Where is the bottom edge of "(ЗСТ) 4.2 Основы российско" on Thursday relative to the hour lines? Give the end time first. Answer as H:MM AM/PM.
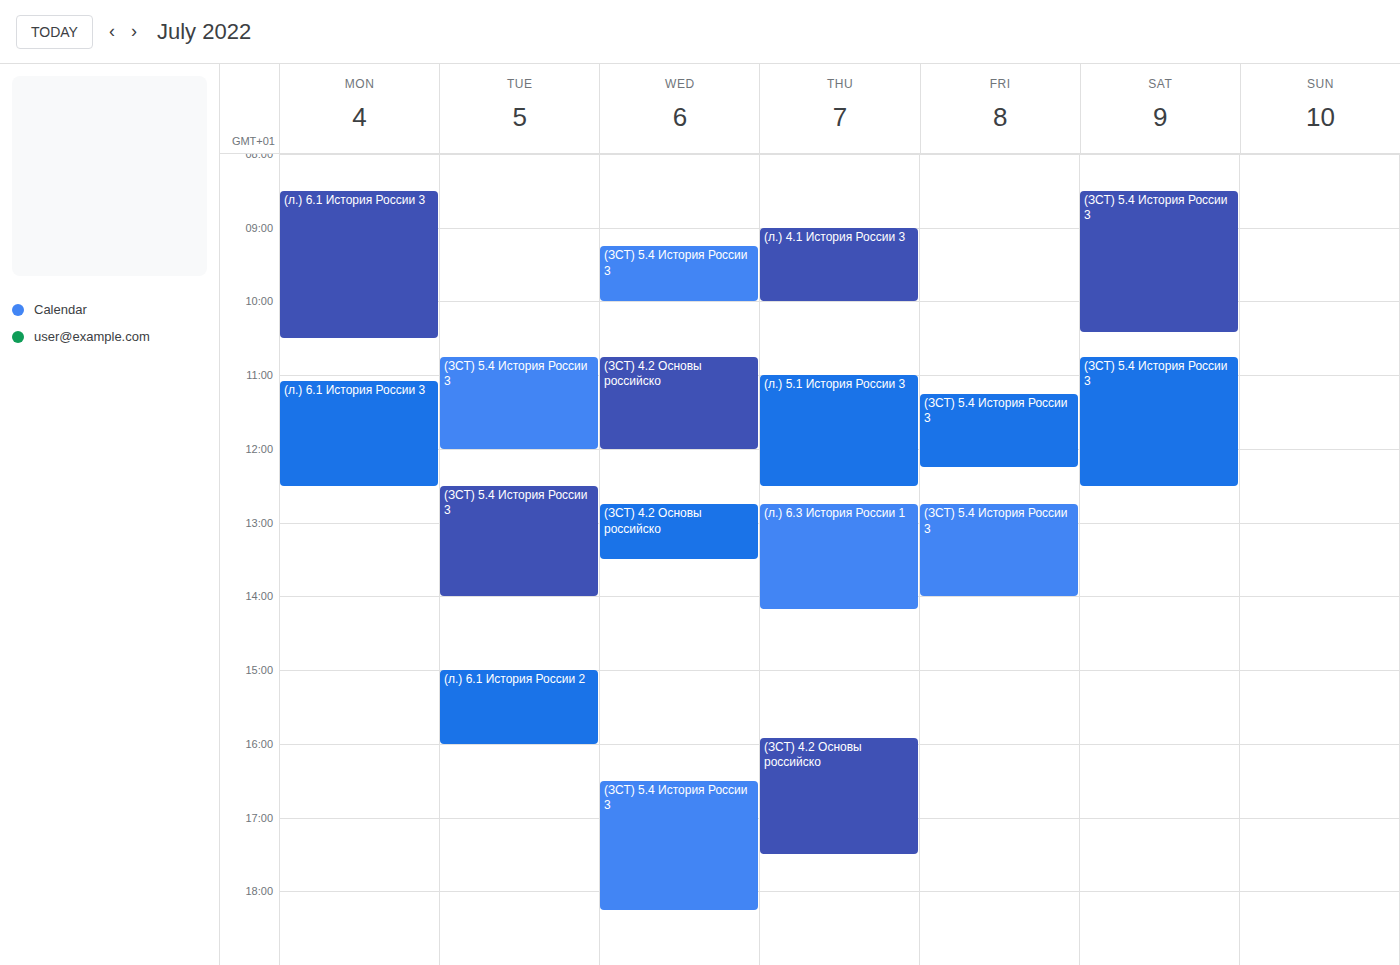
5:30 PM -- halfway between the 5 PM and 6 PM lines.